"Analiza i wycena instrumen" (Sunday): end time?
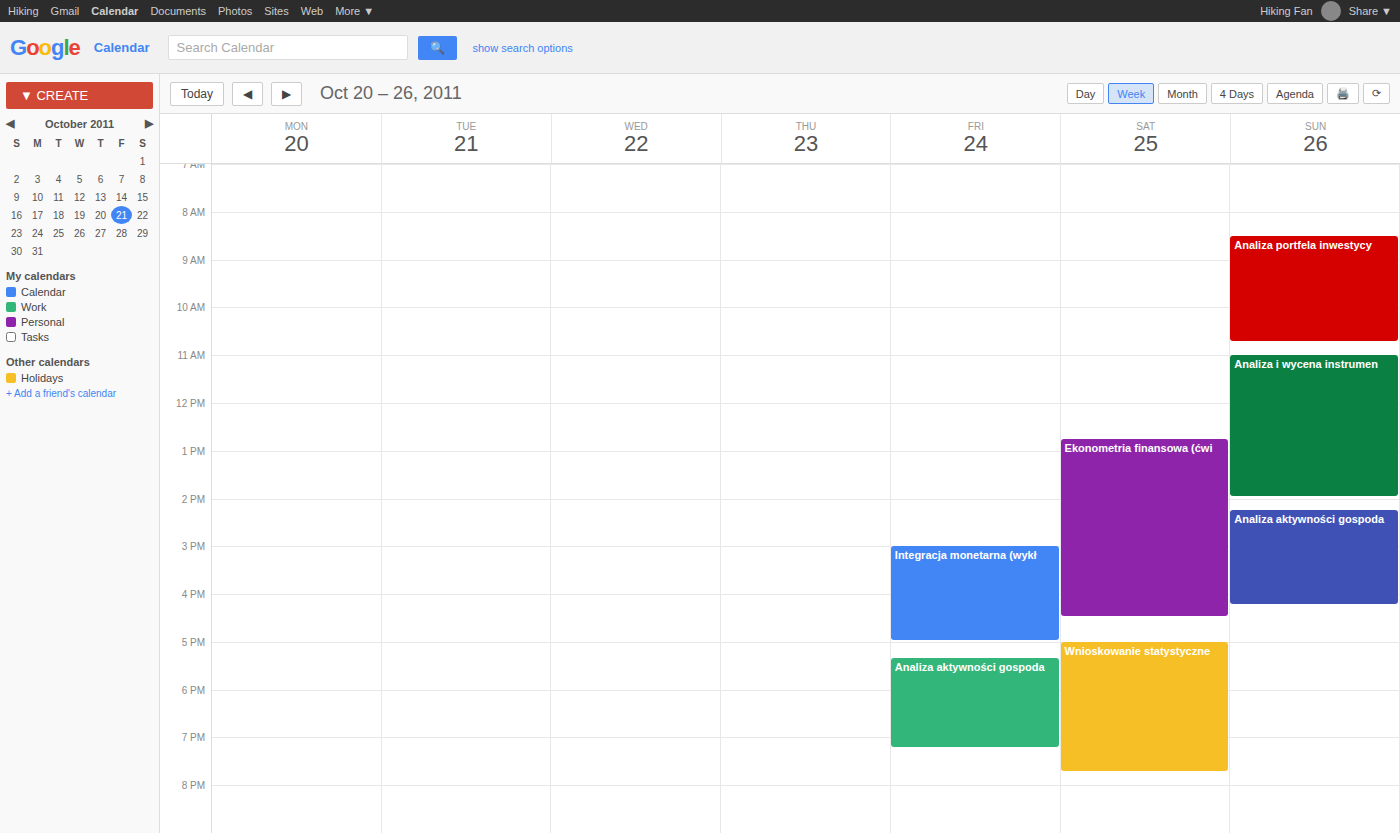
2:00 PM